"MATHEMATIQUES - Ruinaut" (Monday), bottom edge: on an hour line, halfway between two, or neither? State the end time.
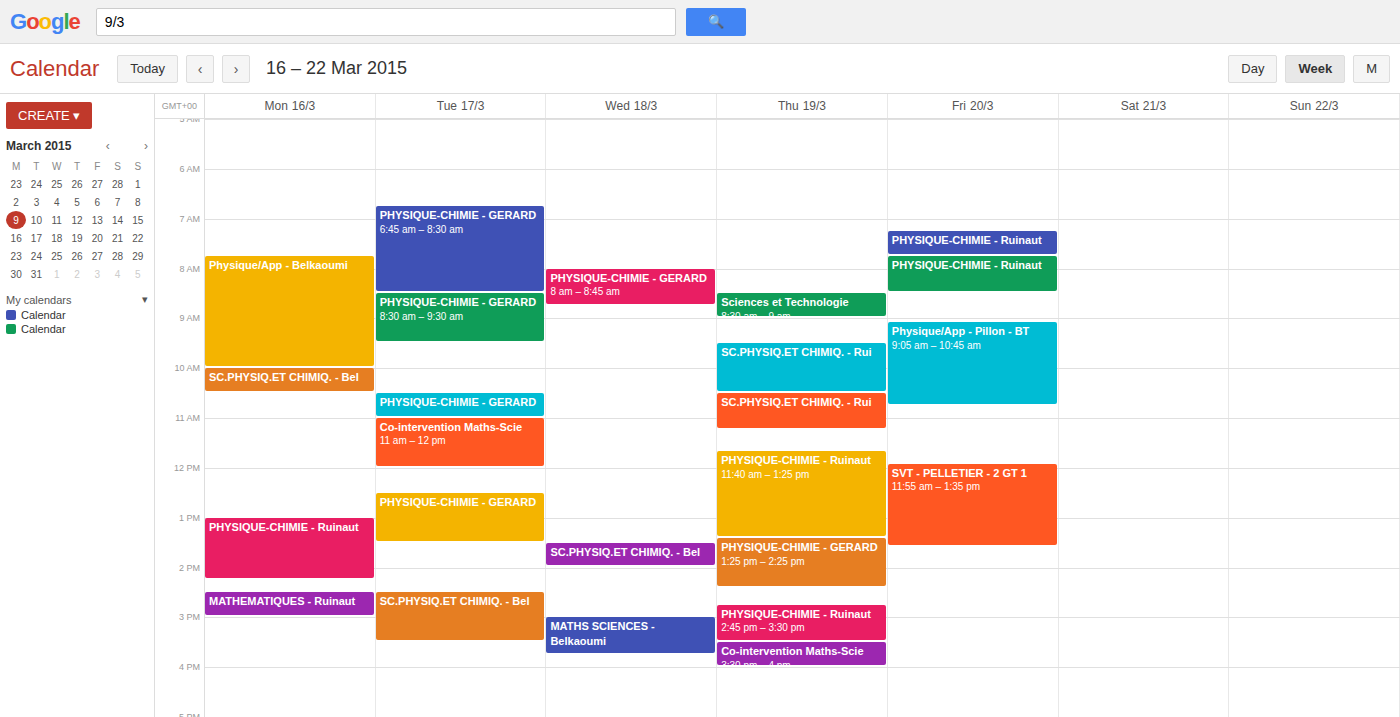
3:00 PM -- exactly on the 3 PM line.